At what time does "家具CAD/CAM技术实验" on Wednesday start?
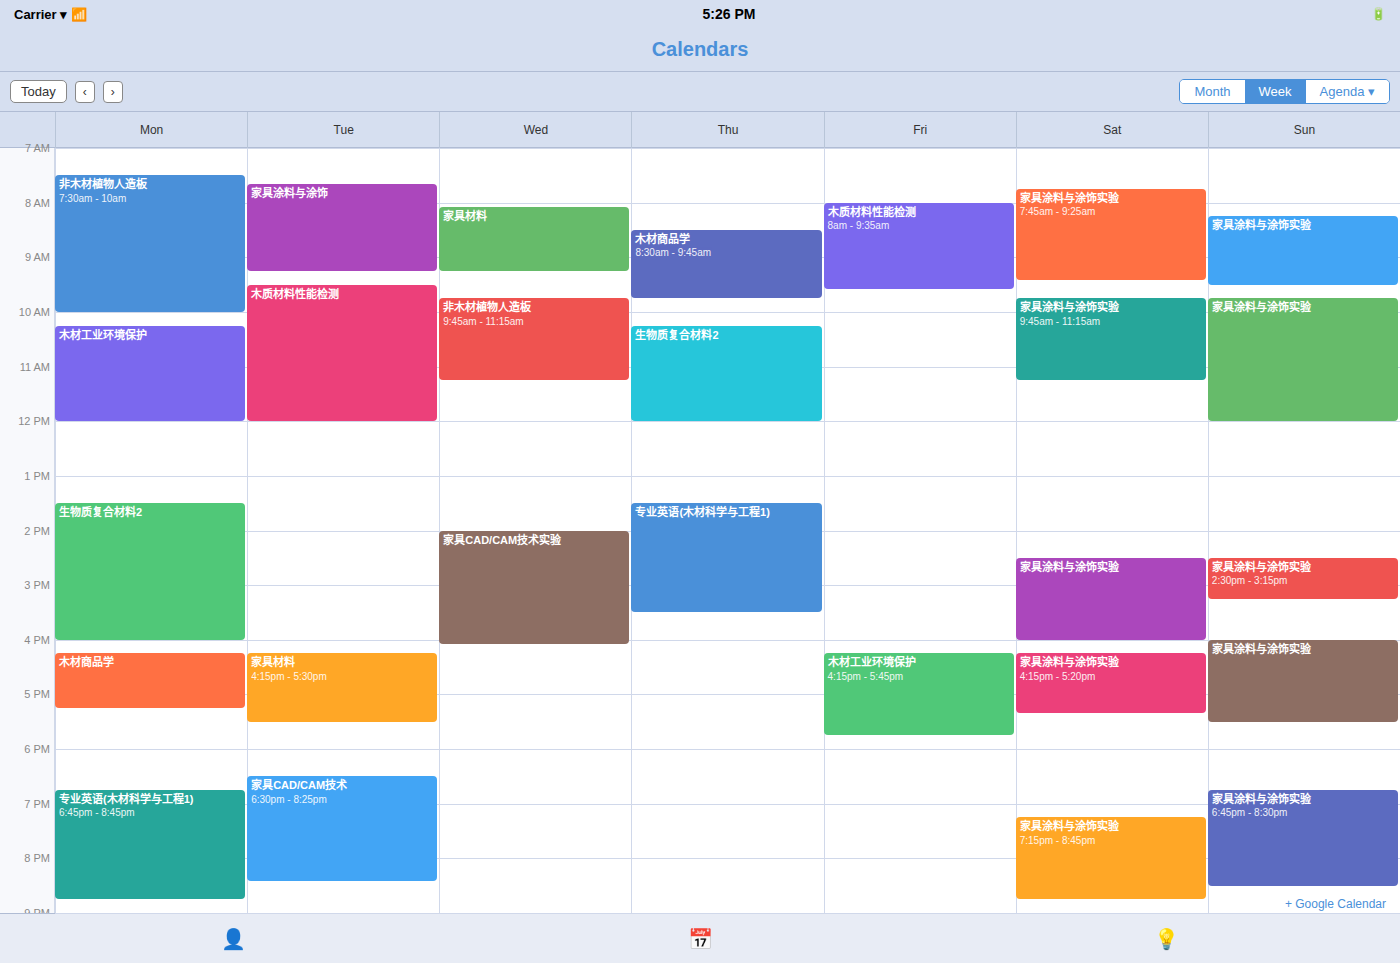
2:00 PM